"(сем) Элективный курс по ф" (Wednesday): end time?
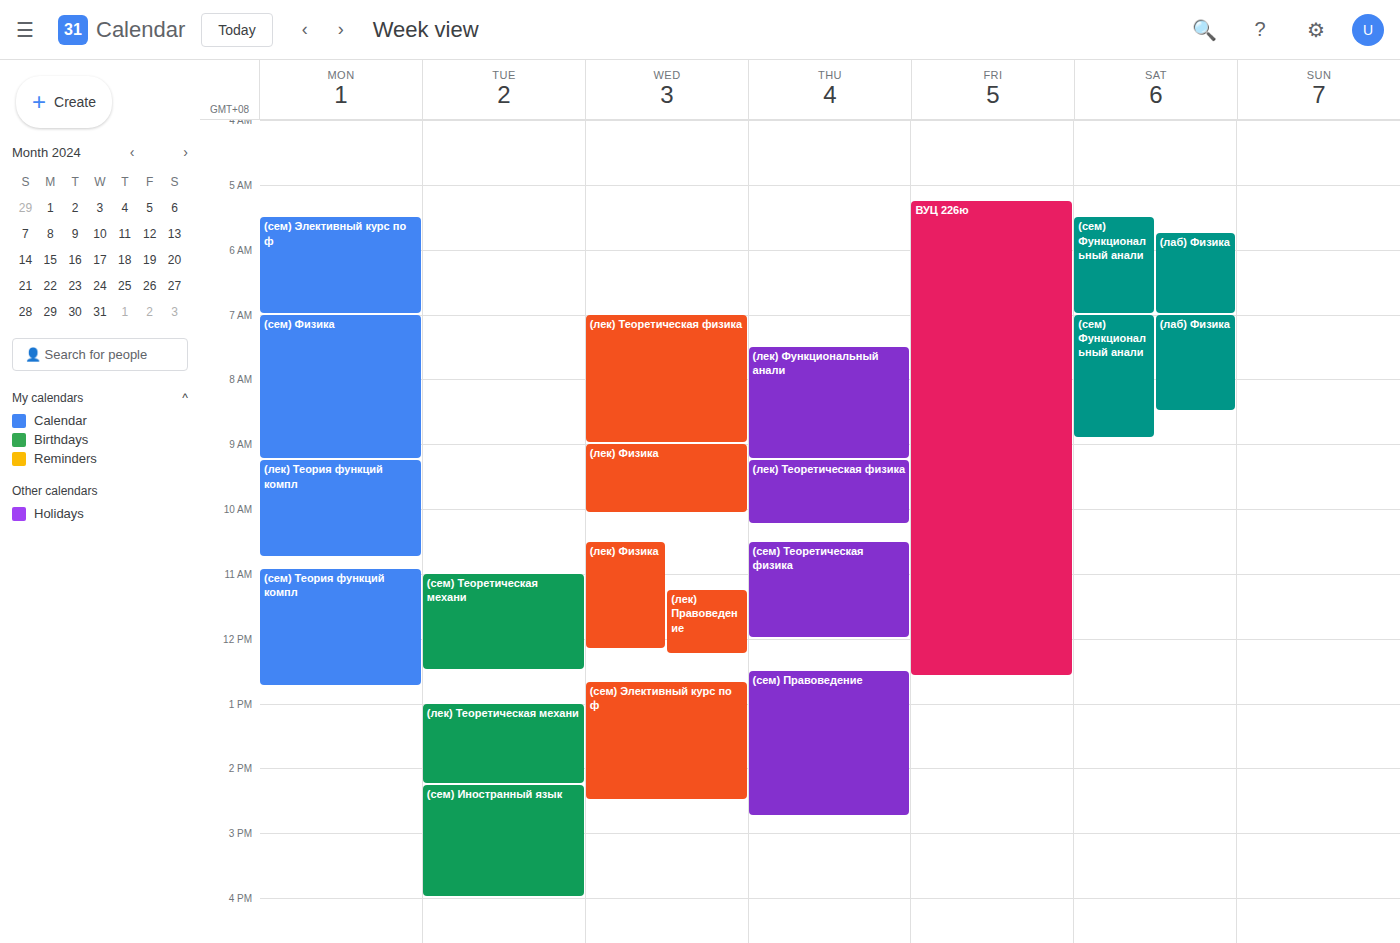
2:30 PM